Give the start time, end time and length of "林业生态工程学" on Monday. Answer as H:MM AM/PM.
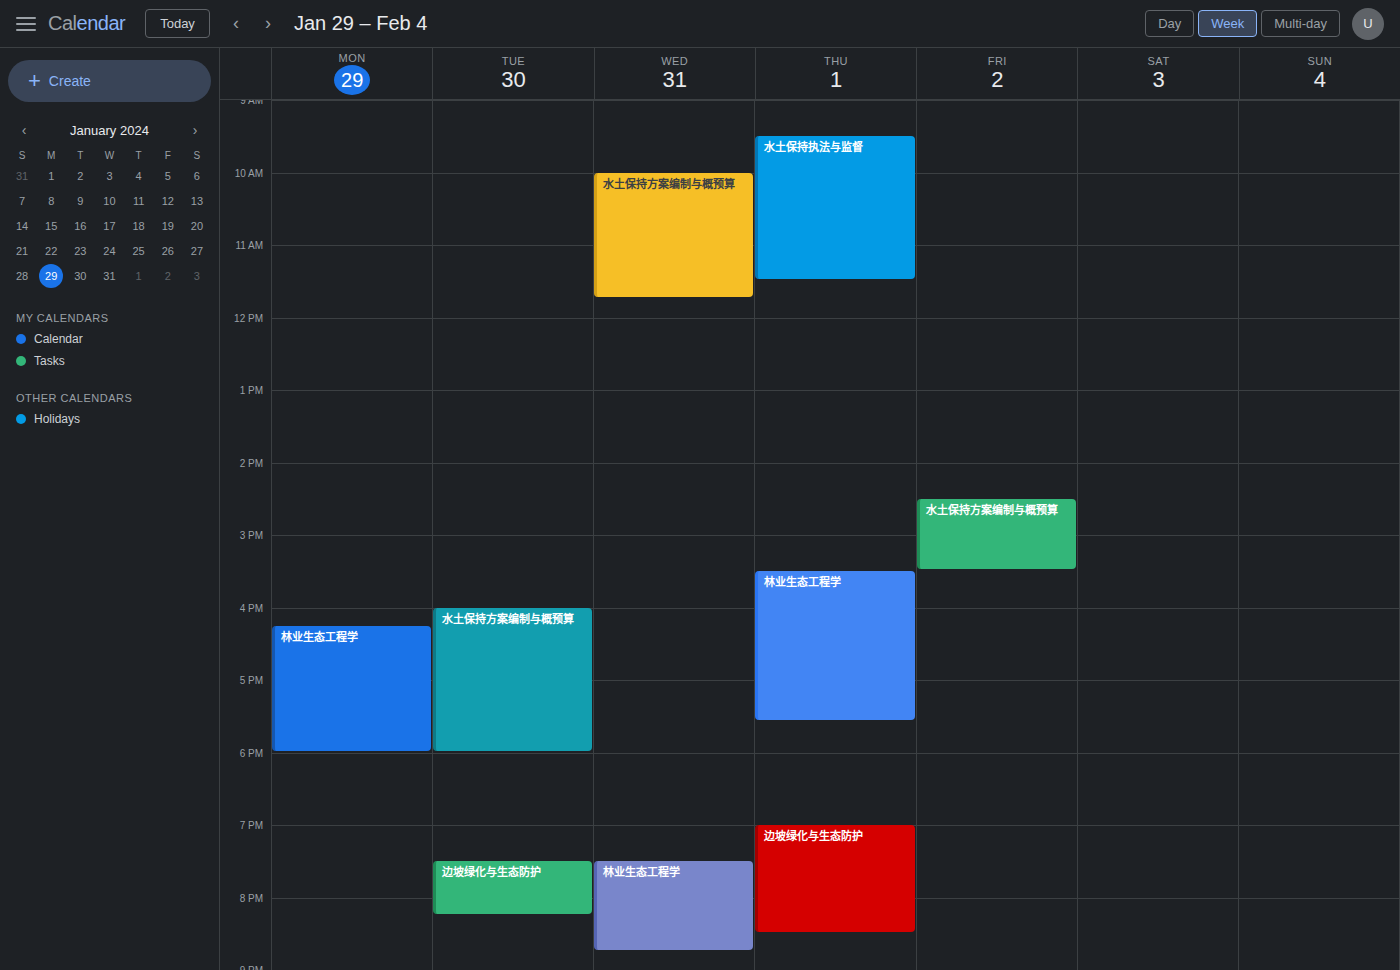
4:15 PM to 6:00 PM, 1 hour 45 minutes